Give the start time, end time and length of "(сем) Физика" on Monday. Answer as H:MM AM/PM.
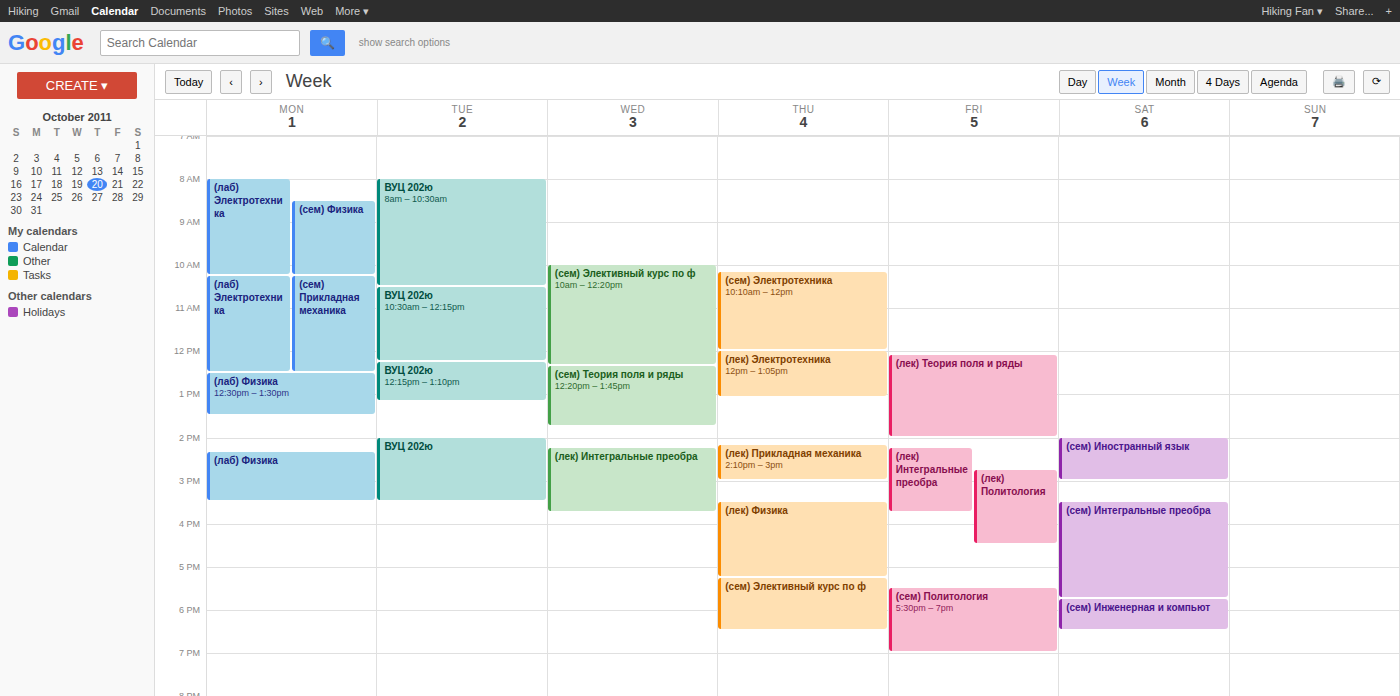
8:30 AM to 10:15 AM, 1 hour 45 minutes